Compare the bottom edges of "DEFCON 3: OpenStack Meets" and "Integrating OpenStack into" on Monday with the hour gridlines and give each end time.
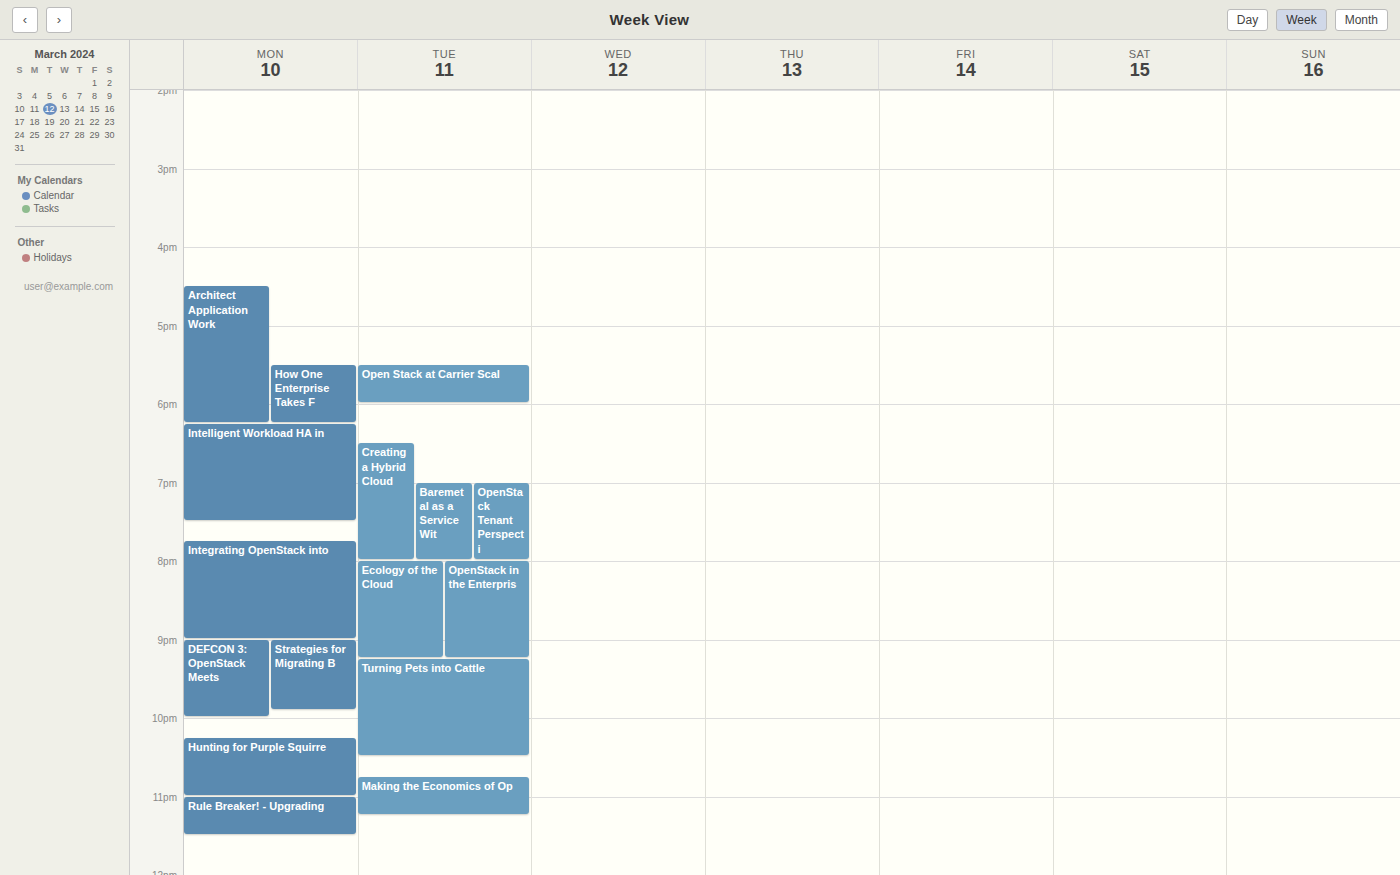
"DEFCON 3: OpenStack Meets": 10:00 PM, exactly on the 10 PM line. "Integrating OpenStack into": 9:00 PM, exactly on the 9 PM line.